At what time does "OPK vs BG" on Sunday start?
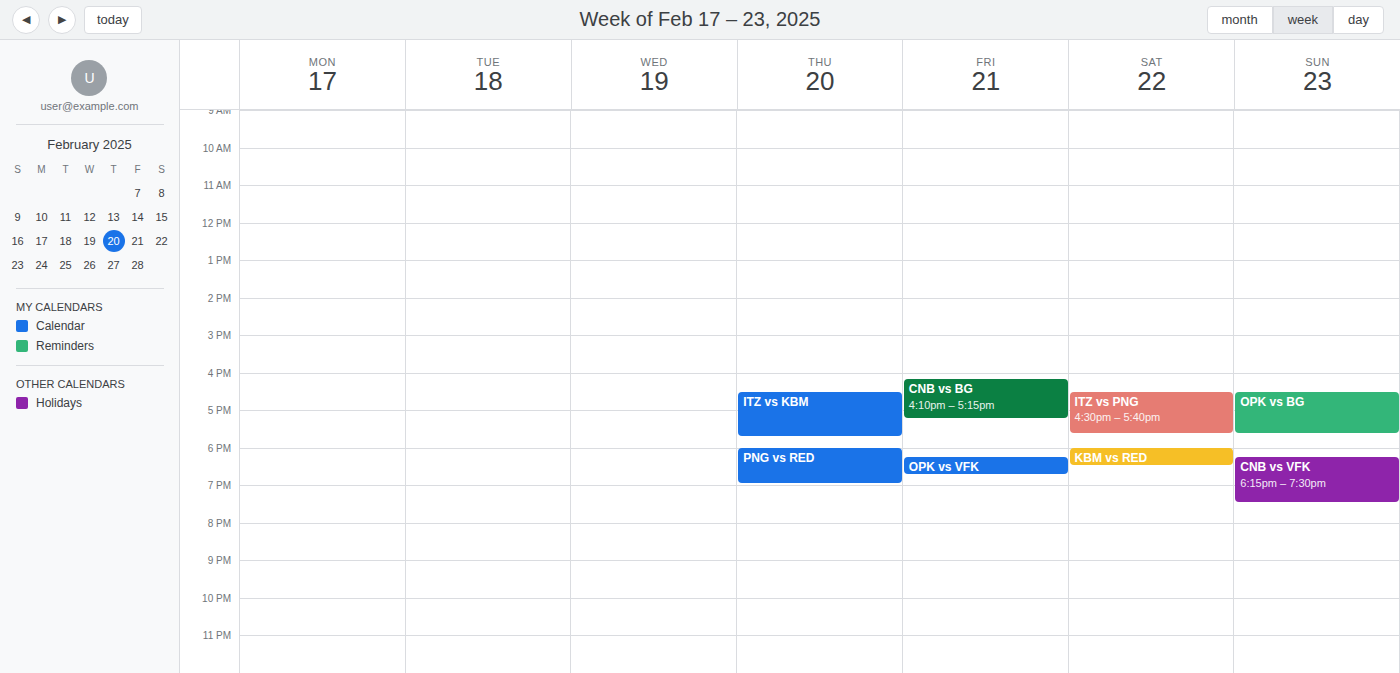
4:30 PM